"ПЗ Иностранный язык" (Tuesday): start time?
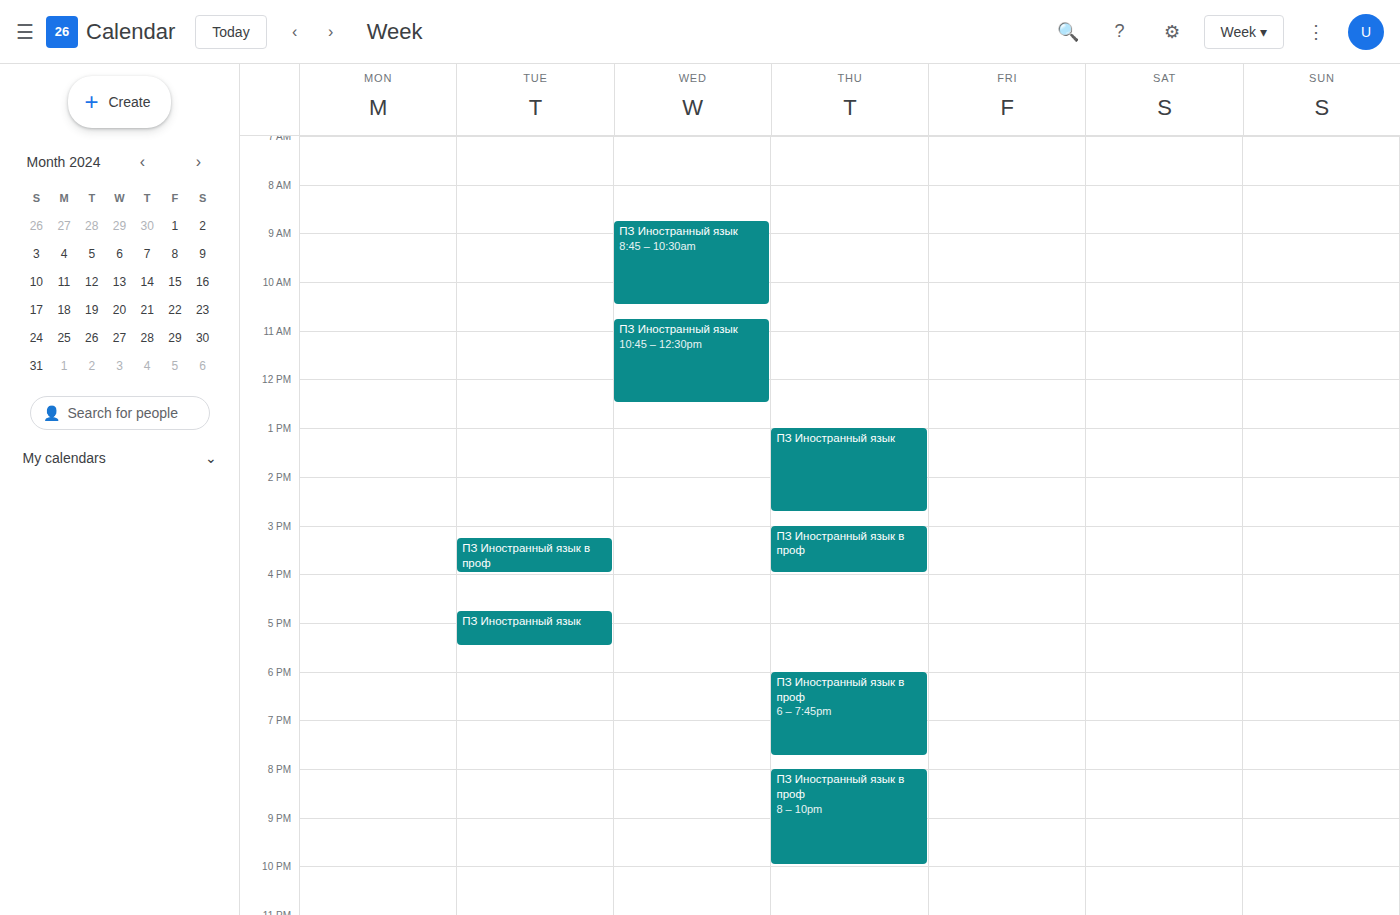
4:45 PM